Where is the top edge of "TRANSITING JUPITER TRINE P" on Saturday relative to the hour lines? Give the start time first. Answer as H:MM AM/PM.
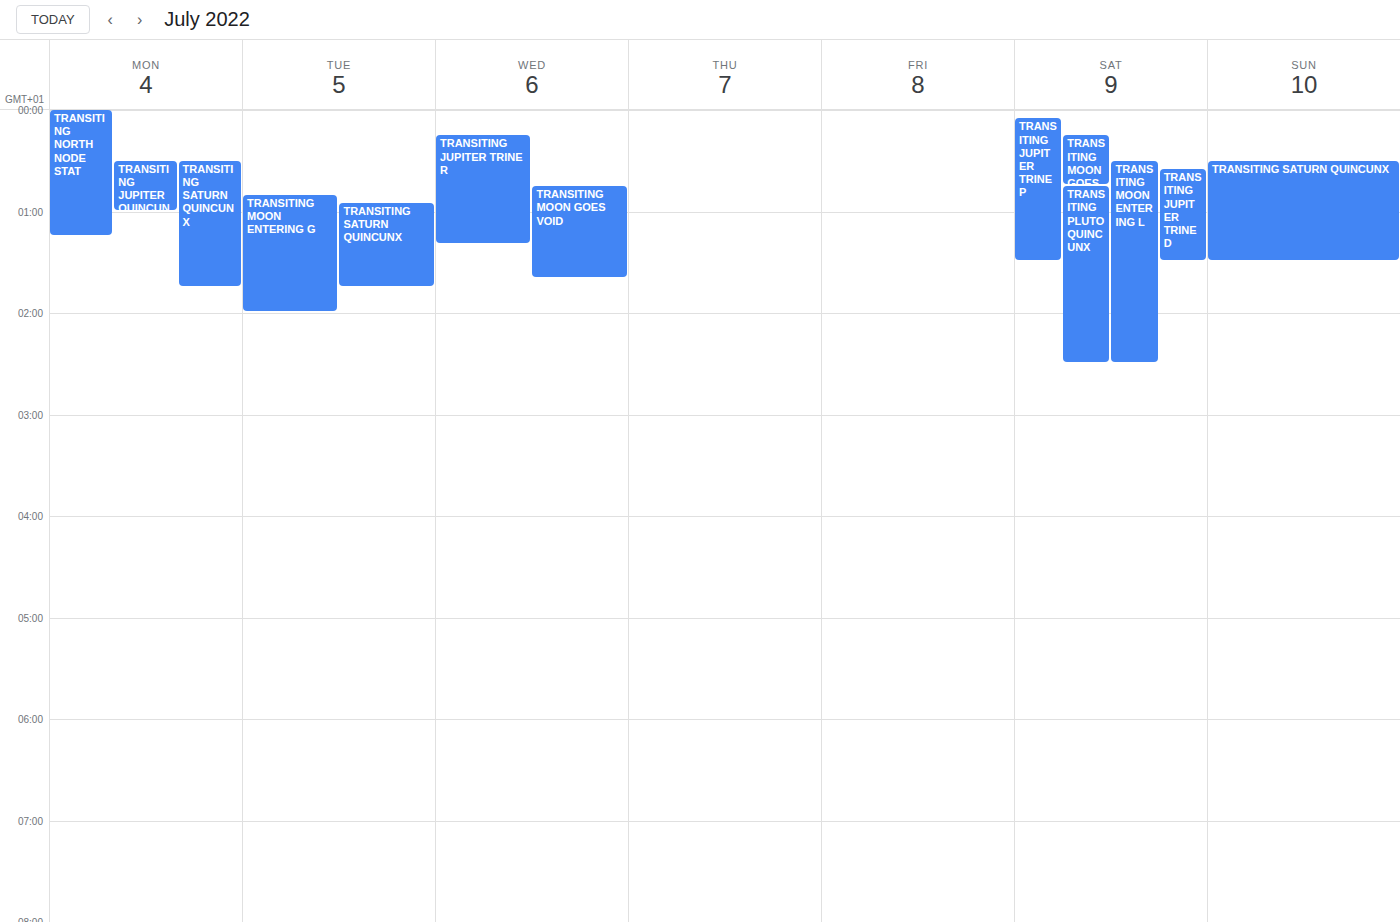
12:05 AM -- neither: 5 minutes below the 12 AM line and 55 minutes above the 1 AM line.